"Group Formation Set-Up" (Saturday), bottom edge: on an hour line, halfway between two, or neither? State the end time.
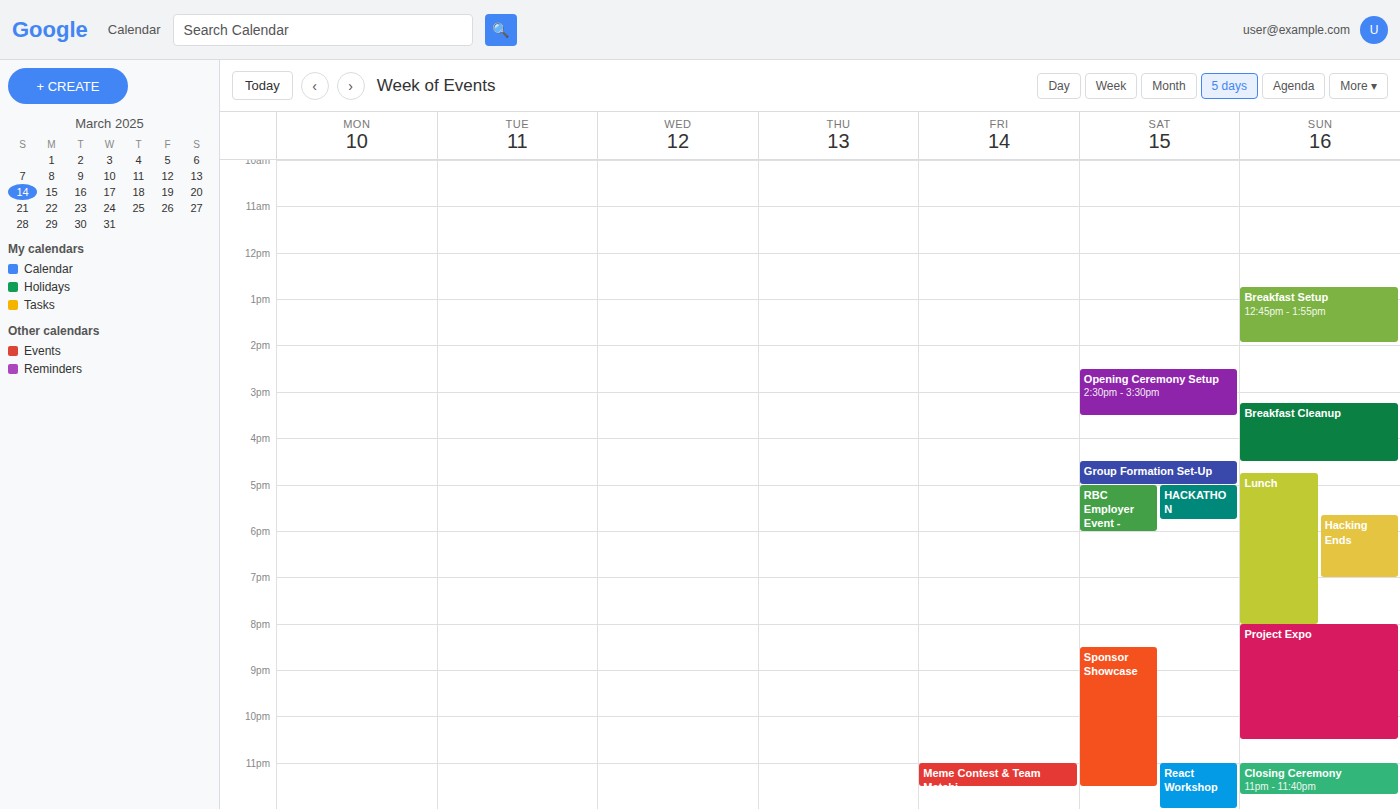
5:00 PM -- exactly on the 5 PM line.